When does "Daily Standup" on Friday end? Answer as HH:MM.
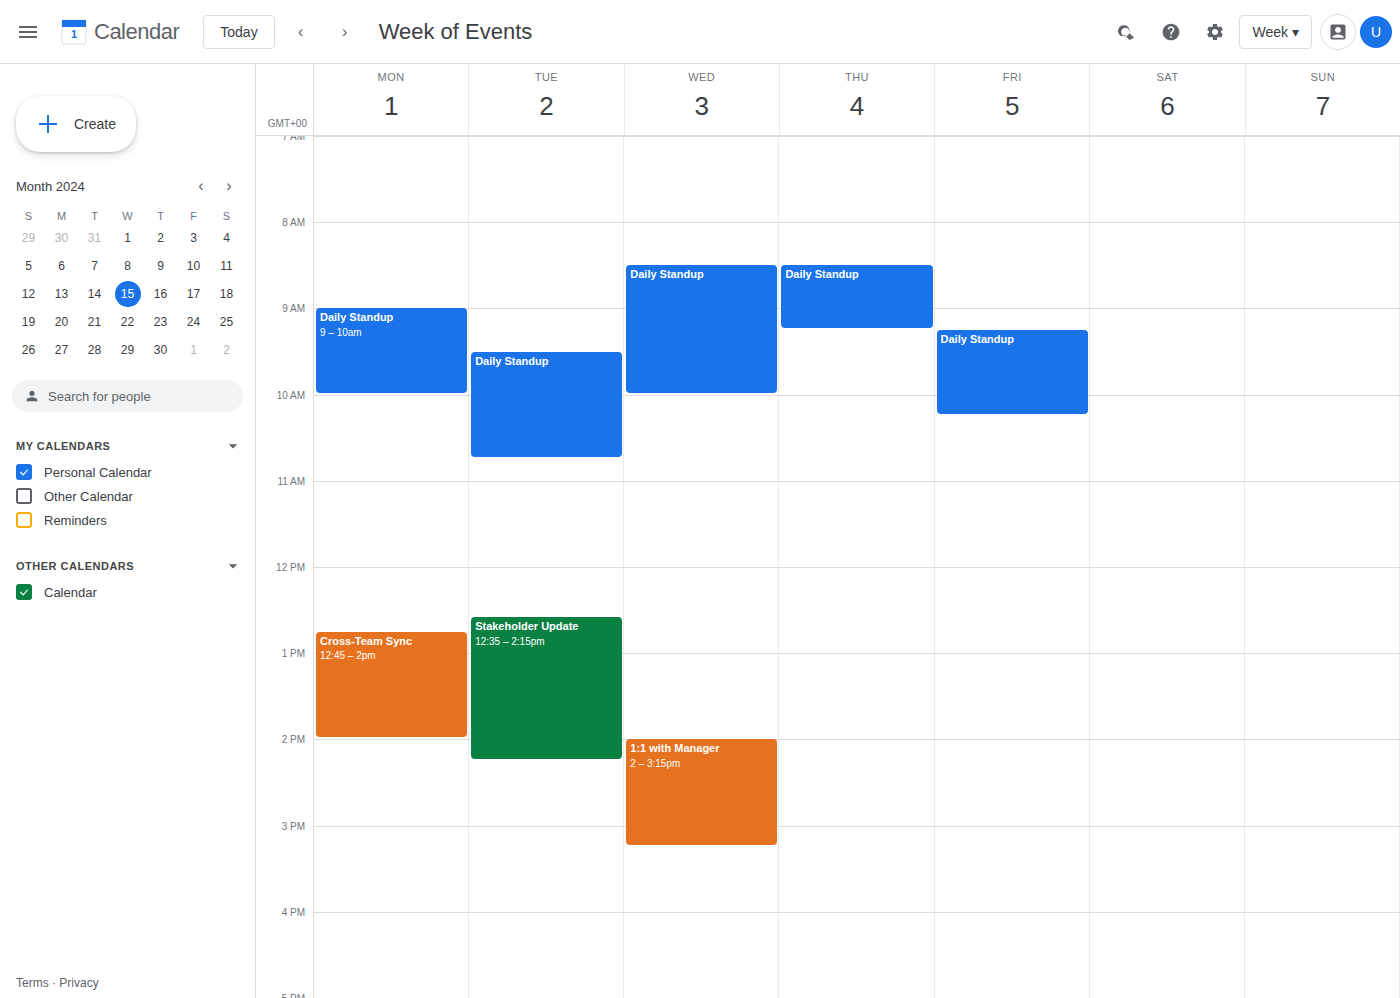
10:15